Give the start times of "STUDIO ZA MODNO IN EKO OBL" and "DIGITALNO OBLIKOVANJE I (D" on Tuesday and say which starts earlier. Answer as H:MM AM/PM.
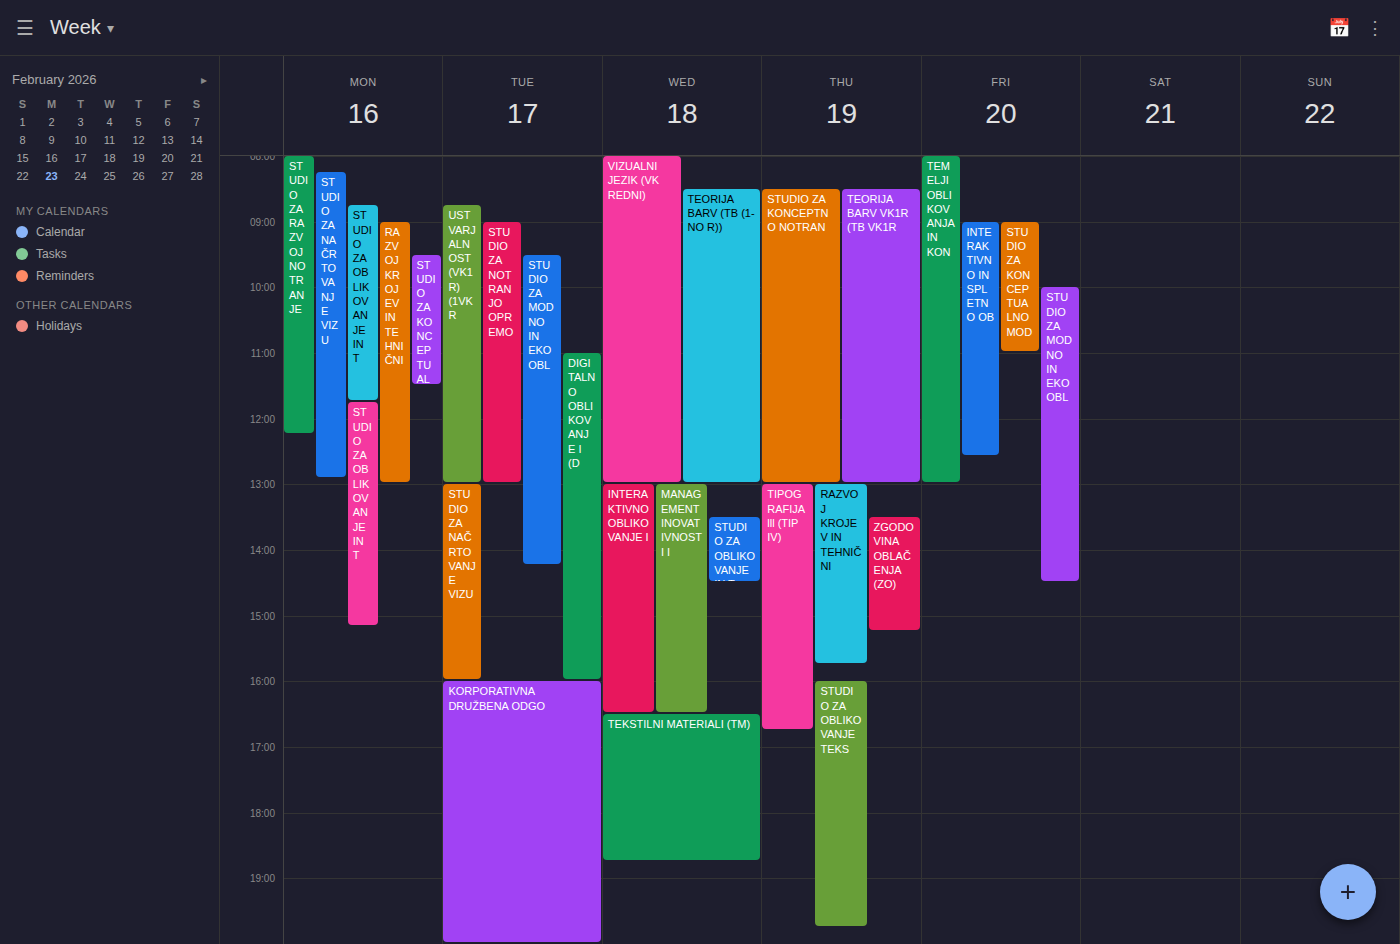
"STUDIO ZA MODNO IN EKO OBL" 9:30 AM; "DIGITALNO OBLIKOVANJE I (D" 11:00 AM.